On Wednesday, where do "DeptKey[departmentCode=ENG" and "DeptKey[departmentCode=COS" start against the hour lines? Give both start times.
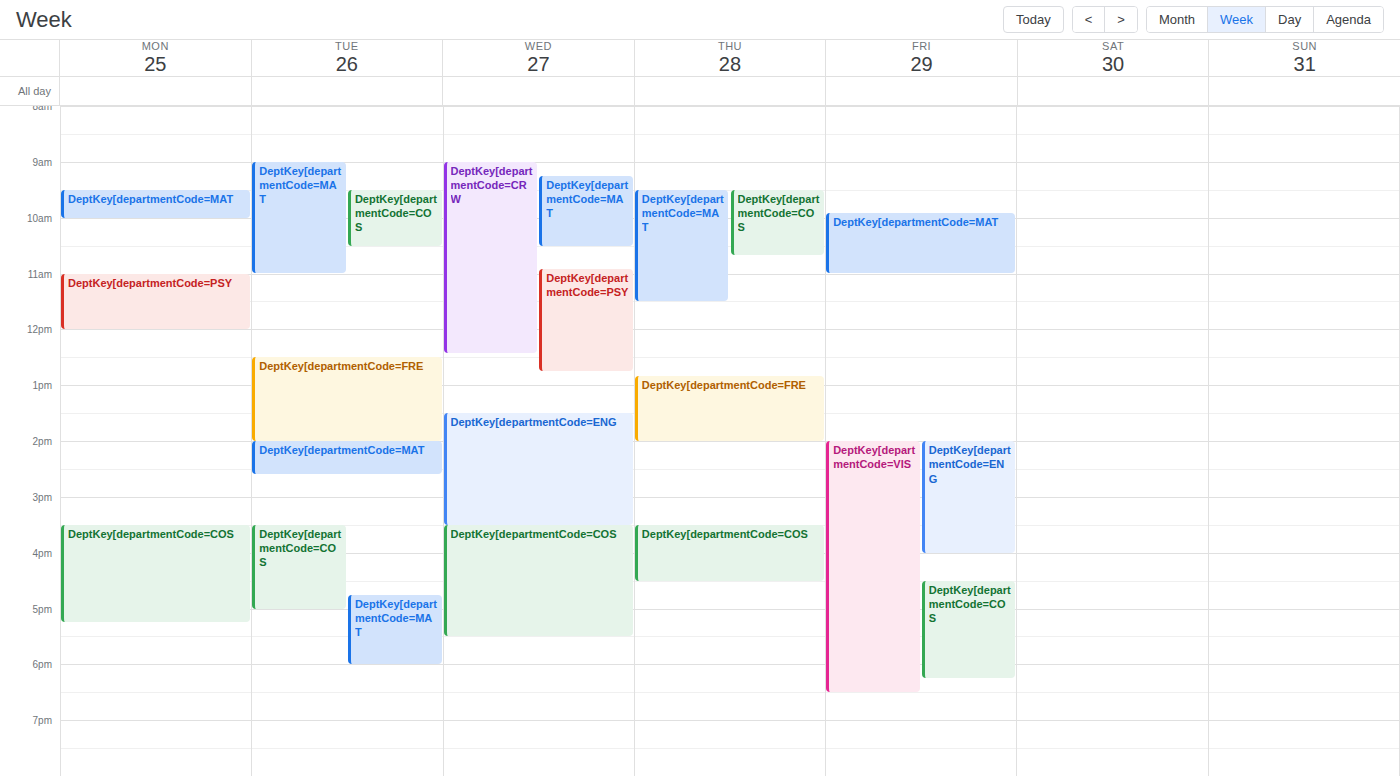
"DeptKey[departmentCode=ENG": 1:30 PM, halfway between the 1 PM and 2 PM lines. "DeptKey[departmentCode=COS": 3:30 PM, halfway between the 3 PM and 4 PM lines.